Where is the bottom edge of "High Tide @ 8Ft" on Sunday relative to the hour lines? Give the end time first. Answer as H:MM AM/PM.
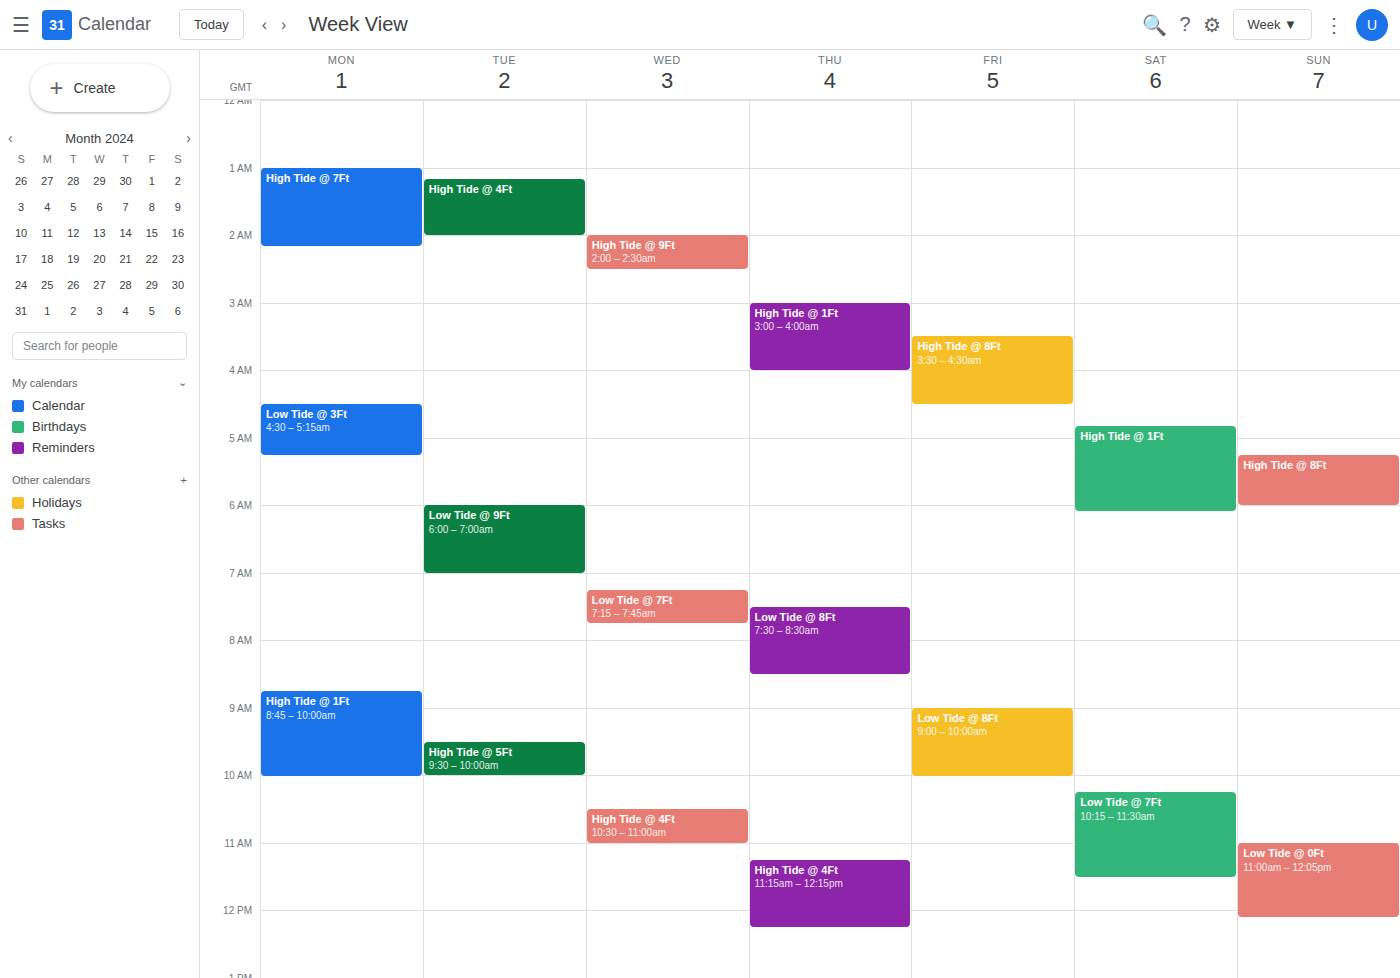
6:00 AM -- exactly on the 6 AM line.